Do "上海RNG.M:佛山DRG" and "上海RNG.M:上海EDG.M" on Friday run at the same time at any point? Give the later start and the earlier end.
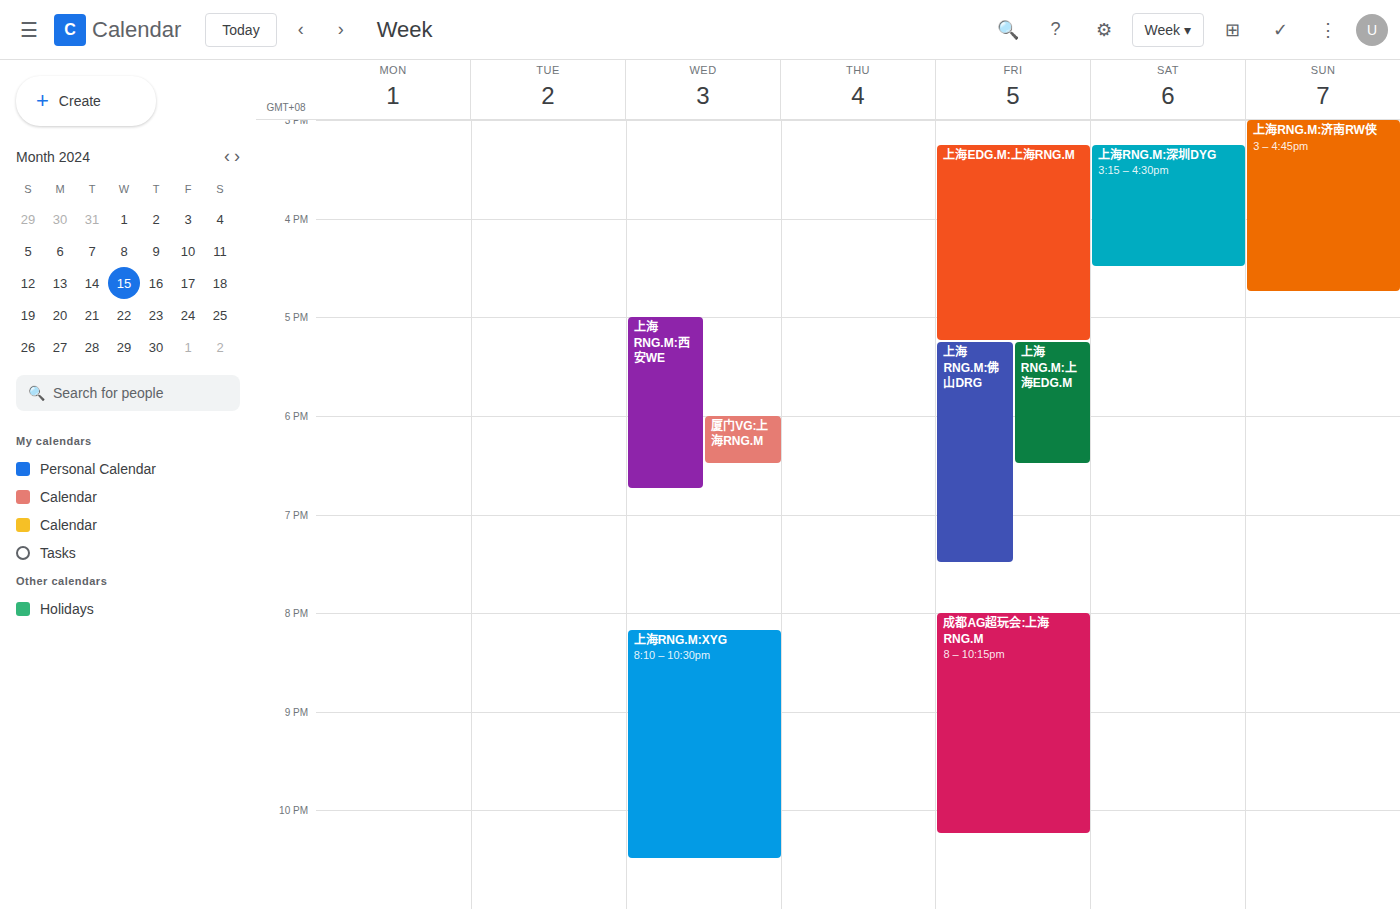
"上海RNG.M:上海EDG.M" runs 17:15 to 18:30, inside "上海RNG.M:佛山DRG" -- they overlap.